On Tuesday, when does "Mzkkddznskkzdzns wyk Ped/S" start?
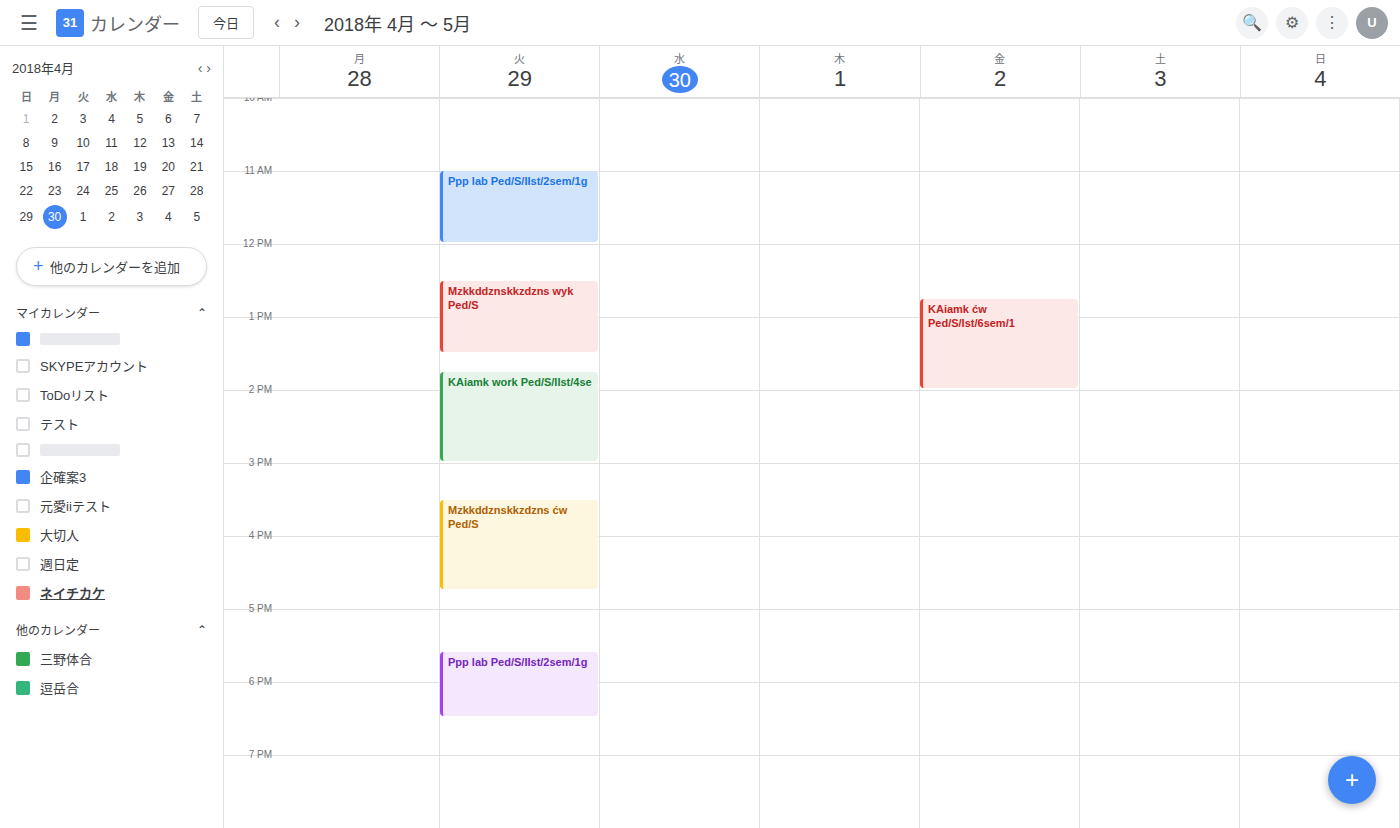
12:30 PM